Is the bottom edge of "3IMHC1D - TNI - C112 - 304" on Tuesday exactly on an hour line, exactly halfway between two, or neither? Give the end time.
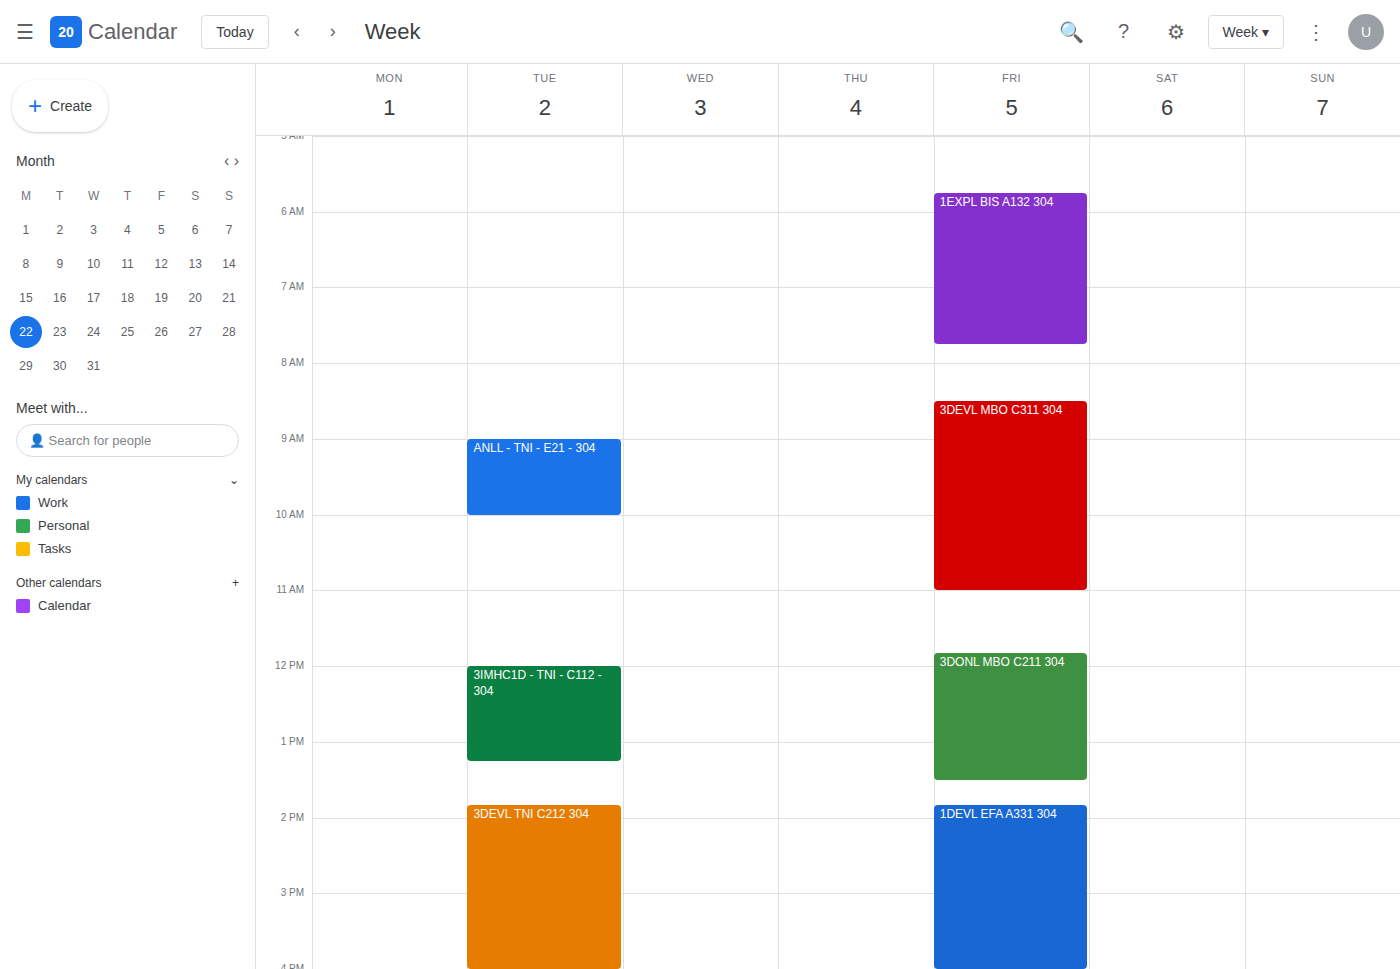
1:15 PM -- neither: a quarter of the way from the 1 PM line to the 2 PM line.